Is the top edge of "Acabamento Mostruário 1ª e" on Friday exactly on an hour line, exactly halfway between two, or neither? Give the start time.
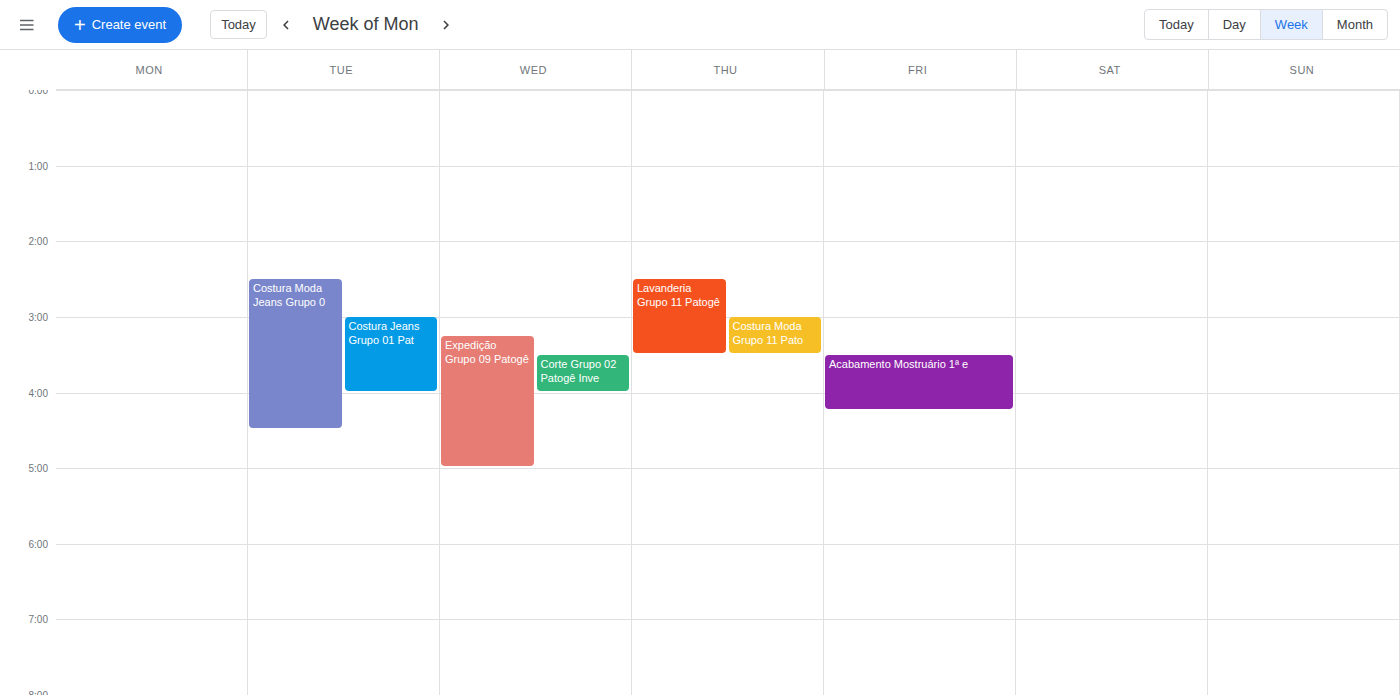
3:30 AM -- halfway between the 3 AM and 4 AM lines.